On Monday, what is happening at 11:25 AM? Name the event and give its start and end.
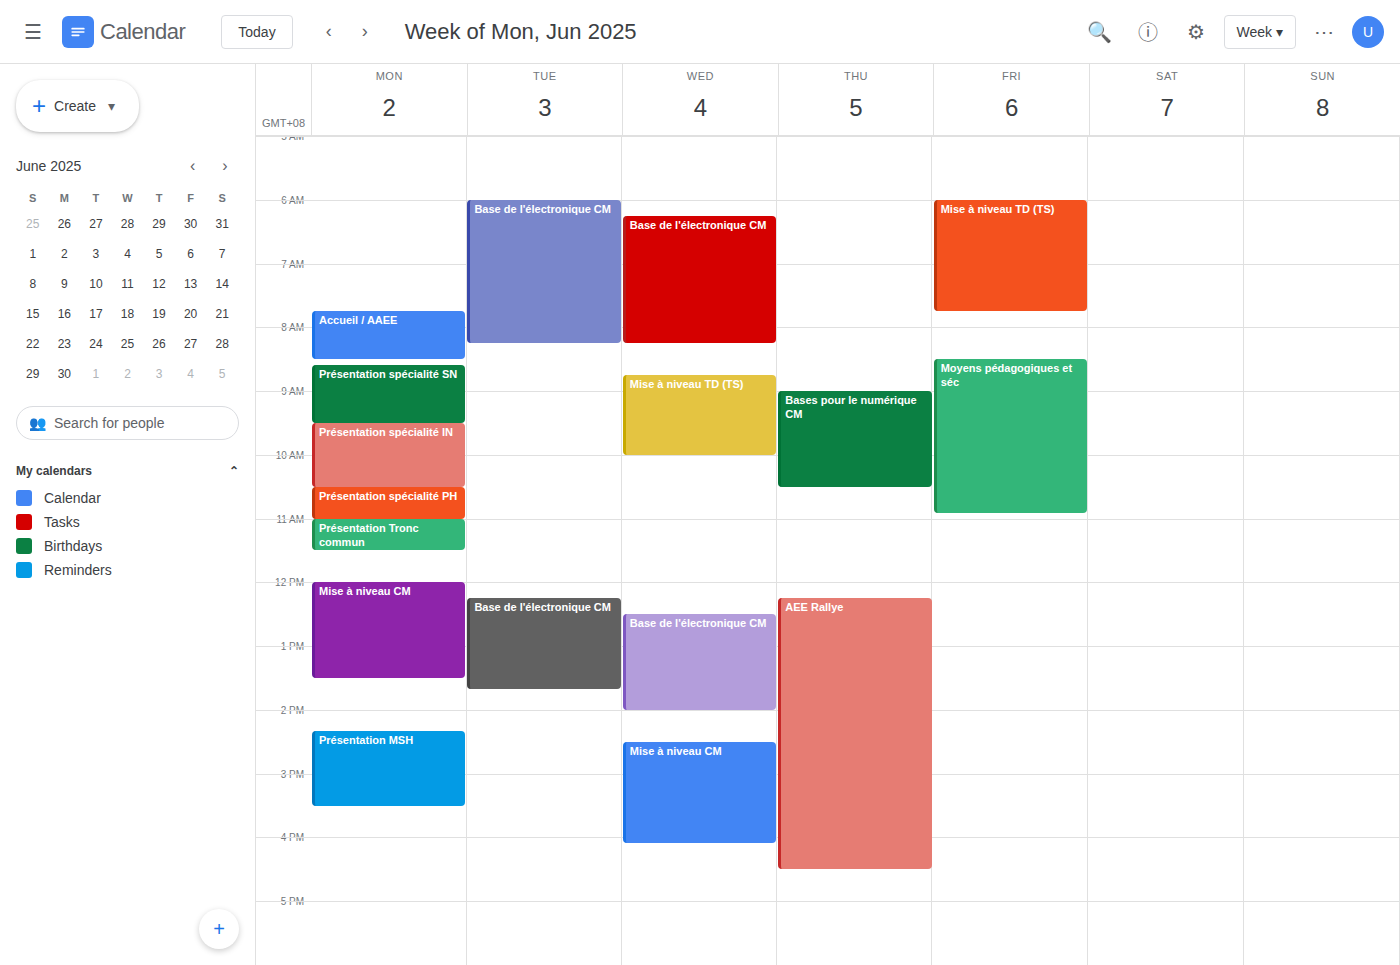
"Présentation Tronc commun", 11:00 AM to 11:30 AM